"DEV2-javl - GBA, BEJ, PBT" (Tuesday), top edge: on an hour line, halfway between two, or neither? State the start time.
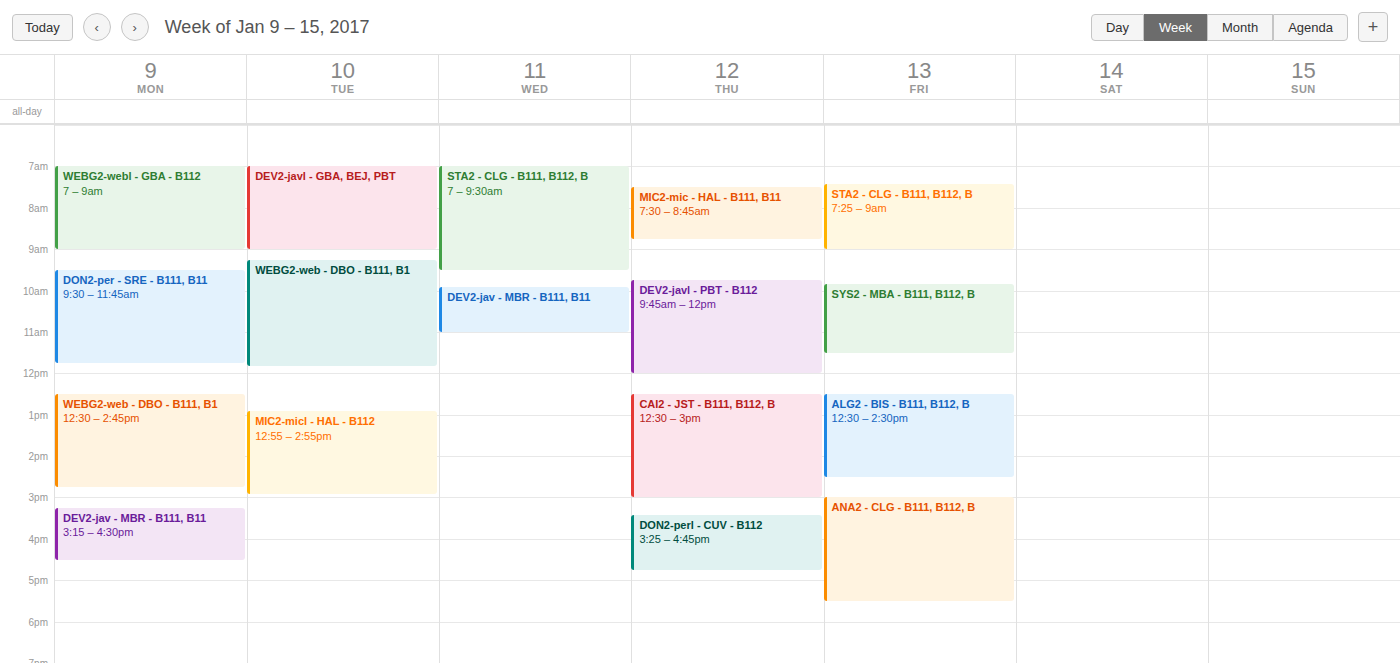
7:00 AM -- exactly on the 7 AM line.